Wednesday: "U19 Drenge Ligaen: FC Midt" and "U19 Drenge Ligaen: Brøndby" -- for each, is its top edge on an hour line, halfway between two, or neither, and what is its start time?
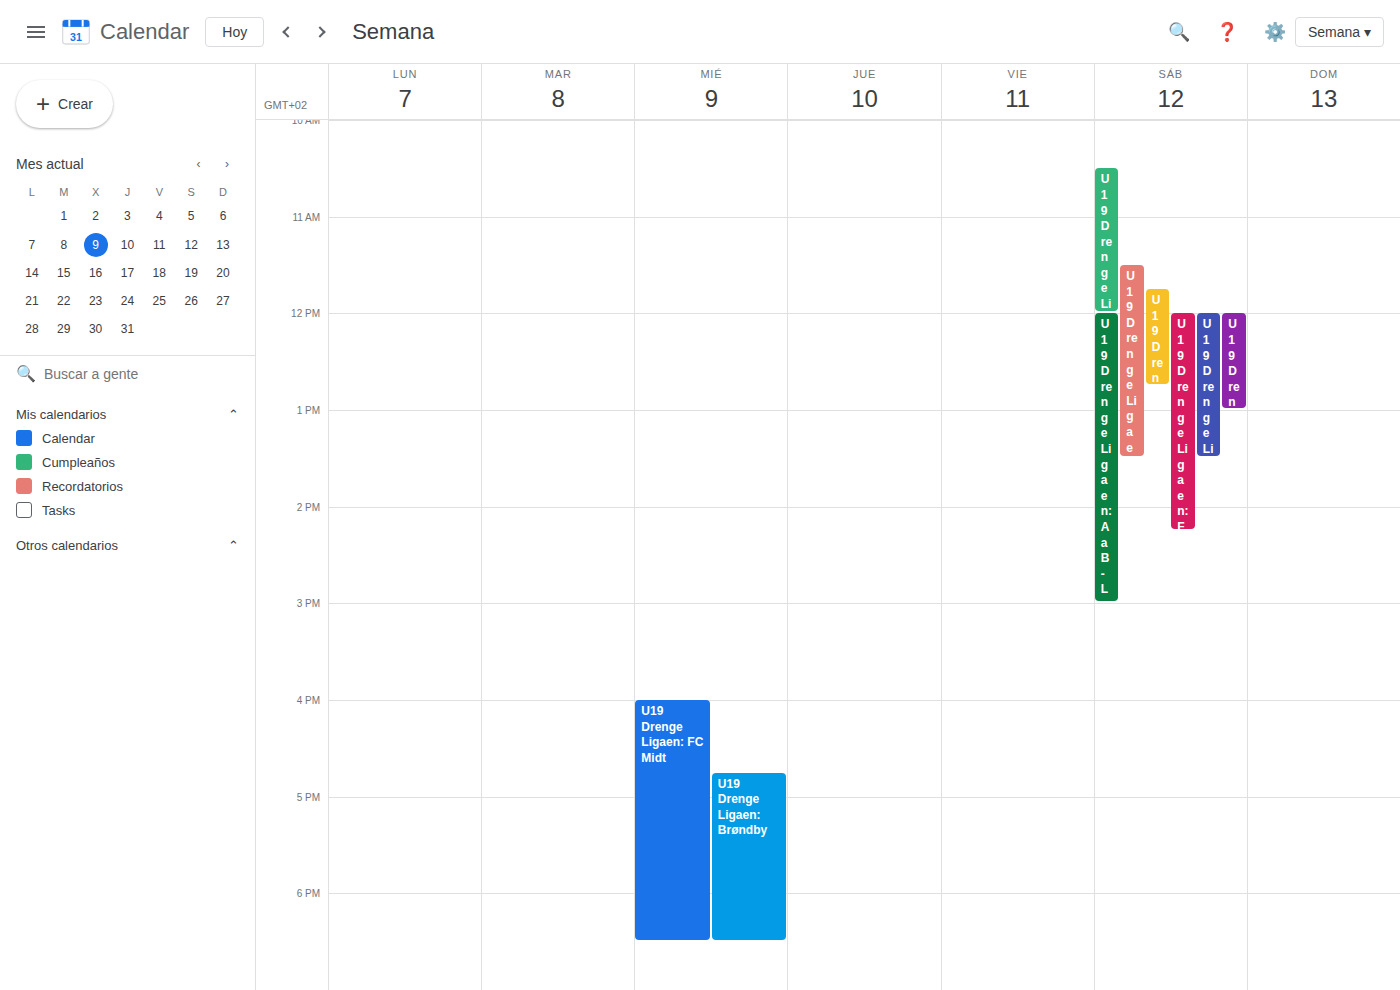
"U19 Drenge Ligaen: FC Midt": 4:00 PM, exactly on the 4 PM line. "U19 Drenge Ligaen: Brøndby": 4:45 PM, neither: three quarters of the way from the 4 PM line to the 5 PM line.